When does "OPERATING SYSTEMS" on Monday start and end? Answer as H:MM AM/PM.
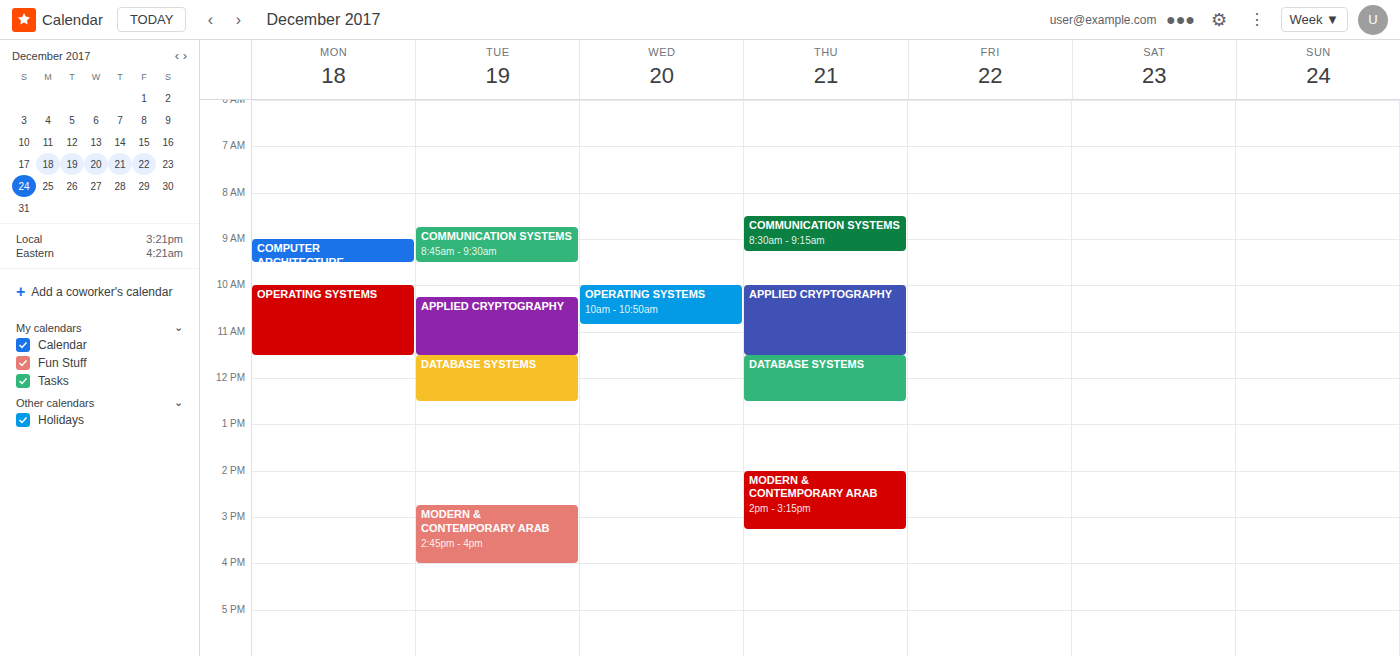
10:00 AM to 11:30 AM